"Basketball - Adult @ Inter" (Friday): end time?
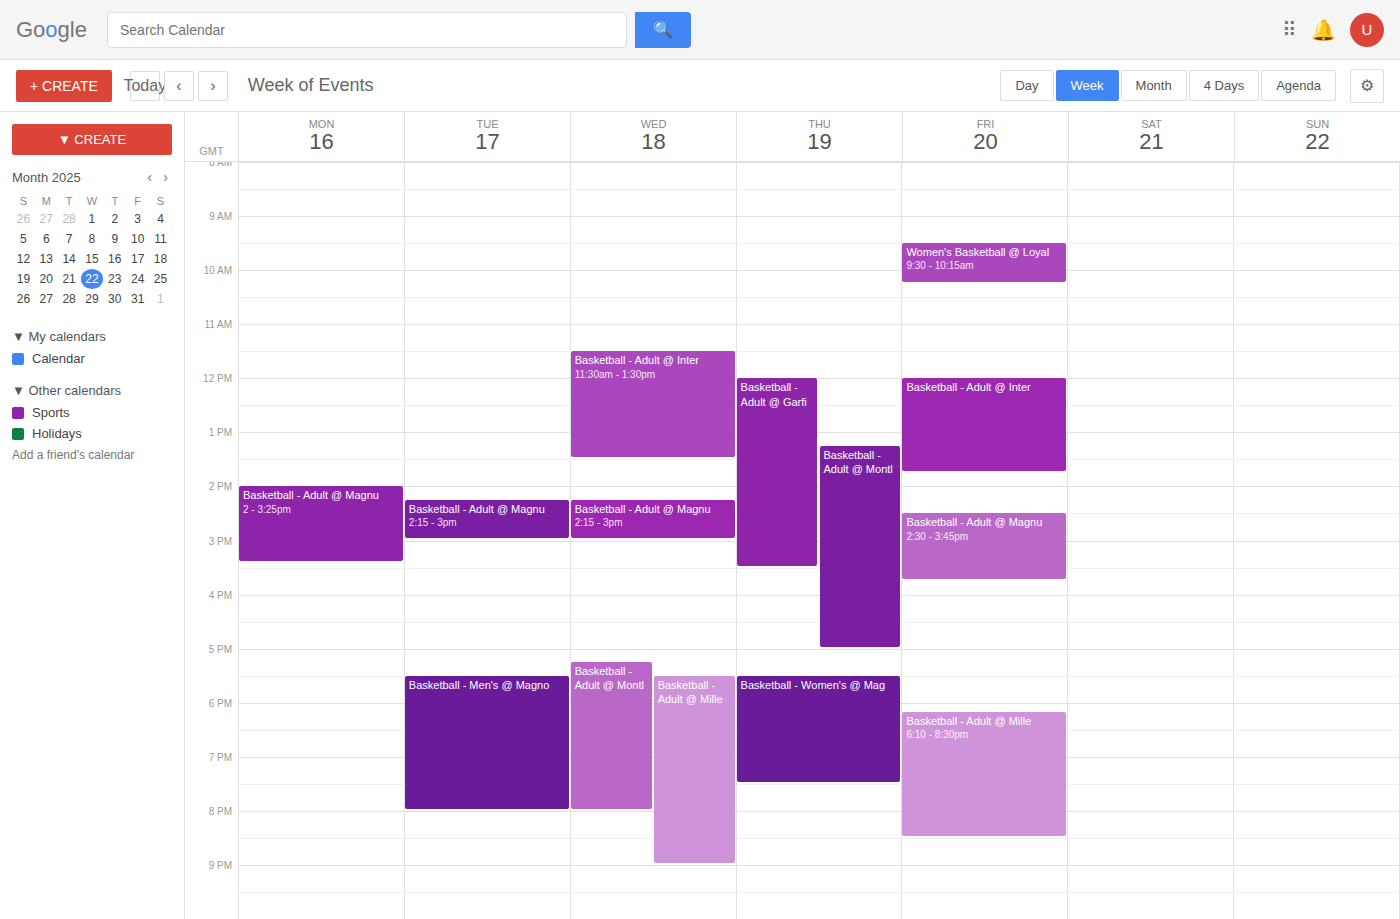
1:45 PM